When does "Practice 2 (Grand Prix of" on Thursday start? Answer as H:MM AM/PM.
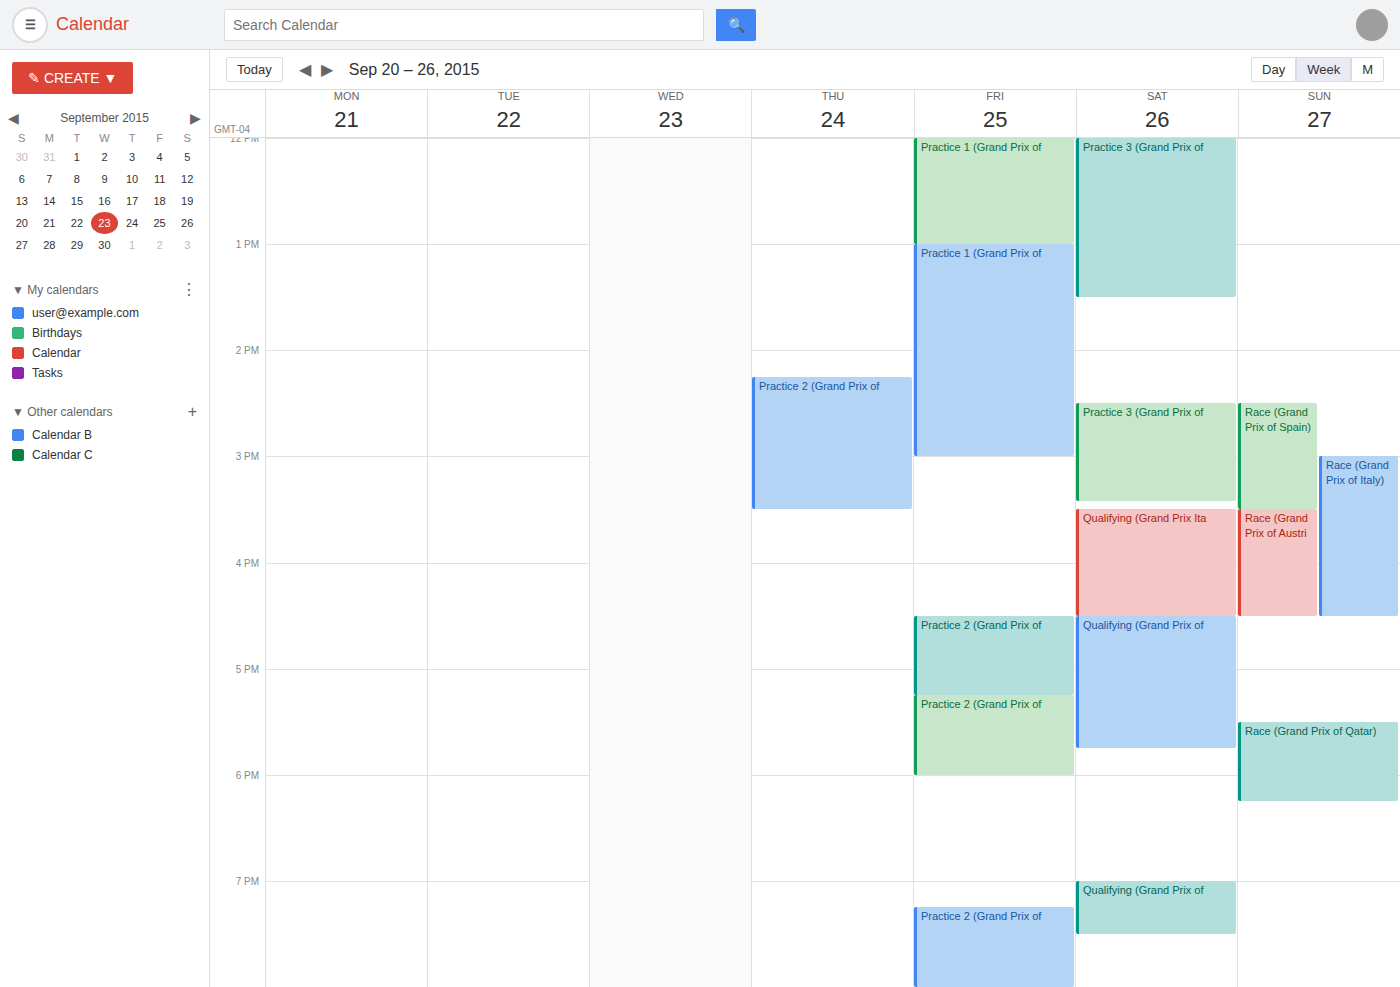
2:15 PM